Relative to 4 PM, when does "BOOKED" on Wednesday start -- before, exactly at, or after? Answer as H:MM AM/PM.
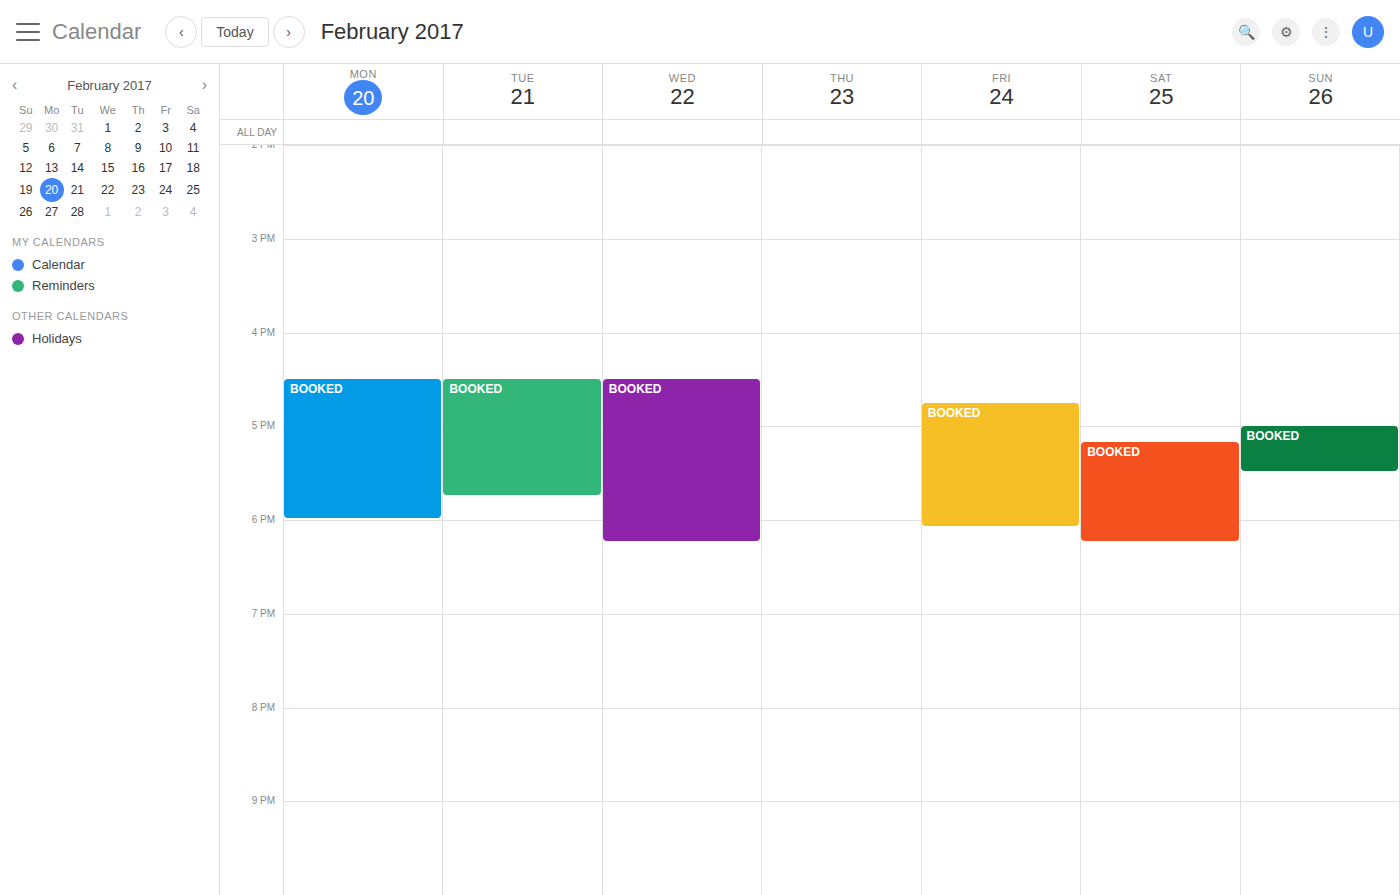
4:30 PM -- after 4 PM, 30 minutes below the 4 PM line.